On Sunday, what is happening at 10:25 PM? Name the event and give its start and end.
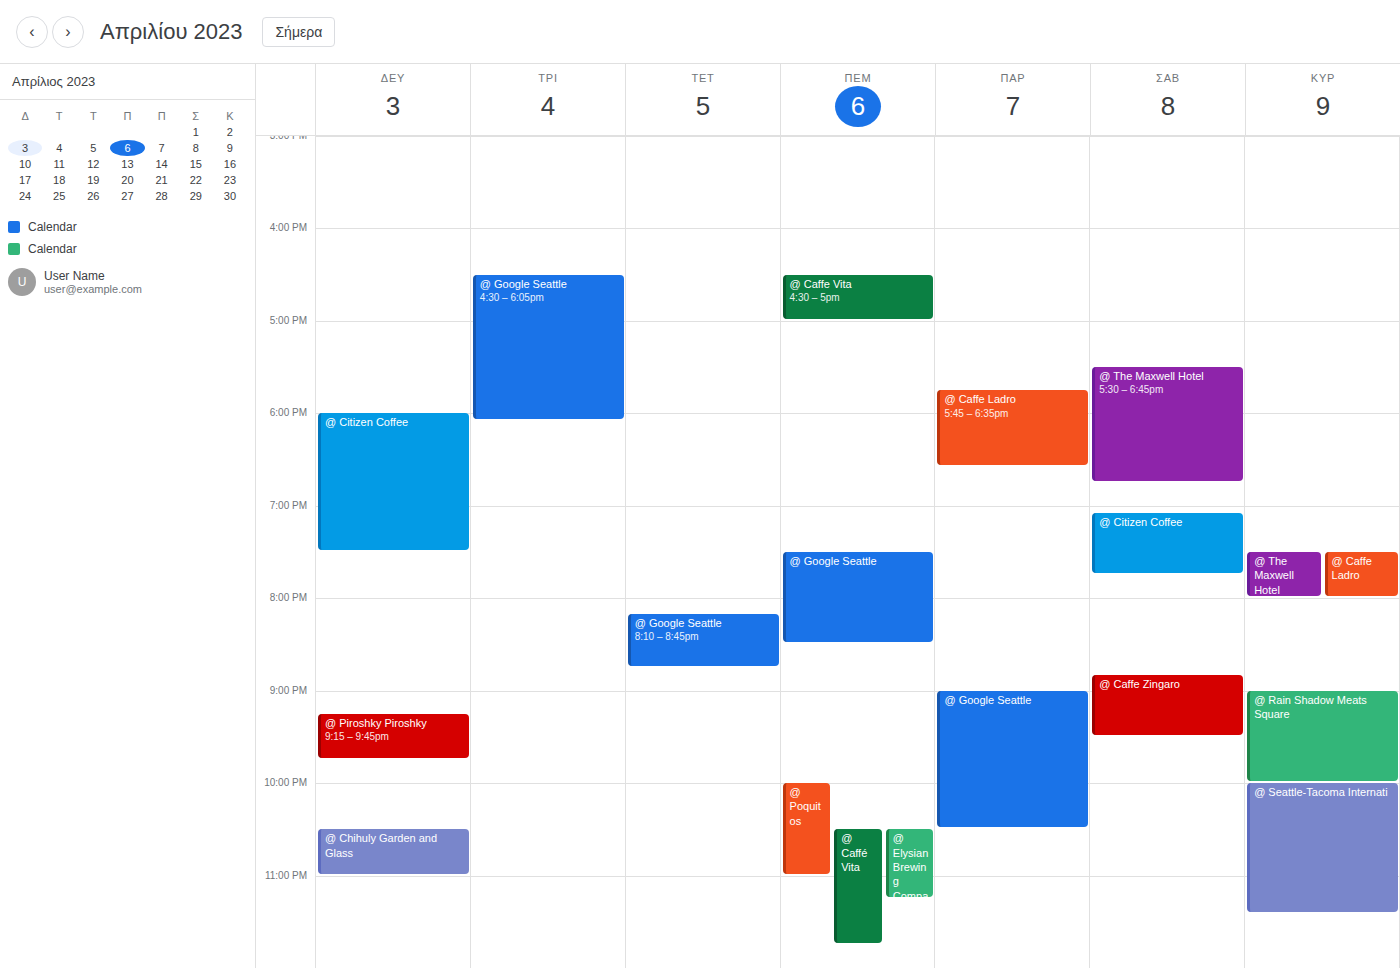
"@ Seattle-Tacoma Internati", 10:00 PM to 11:25 PM